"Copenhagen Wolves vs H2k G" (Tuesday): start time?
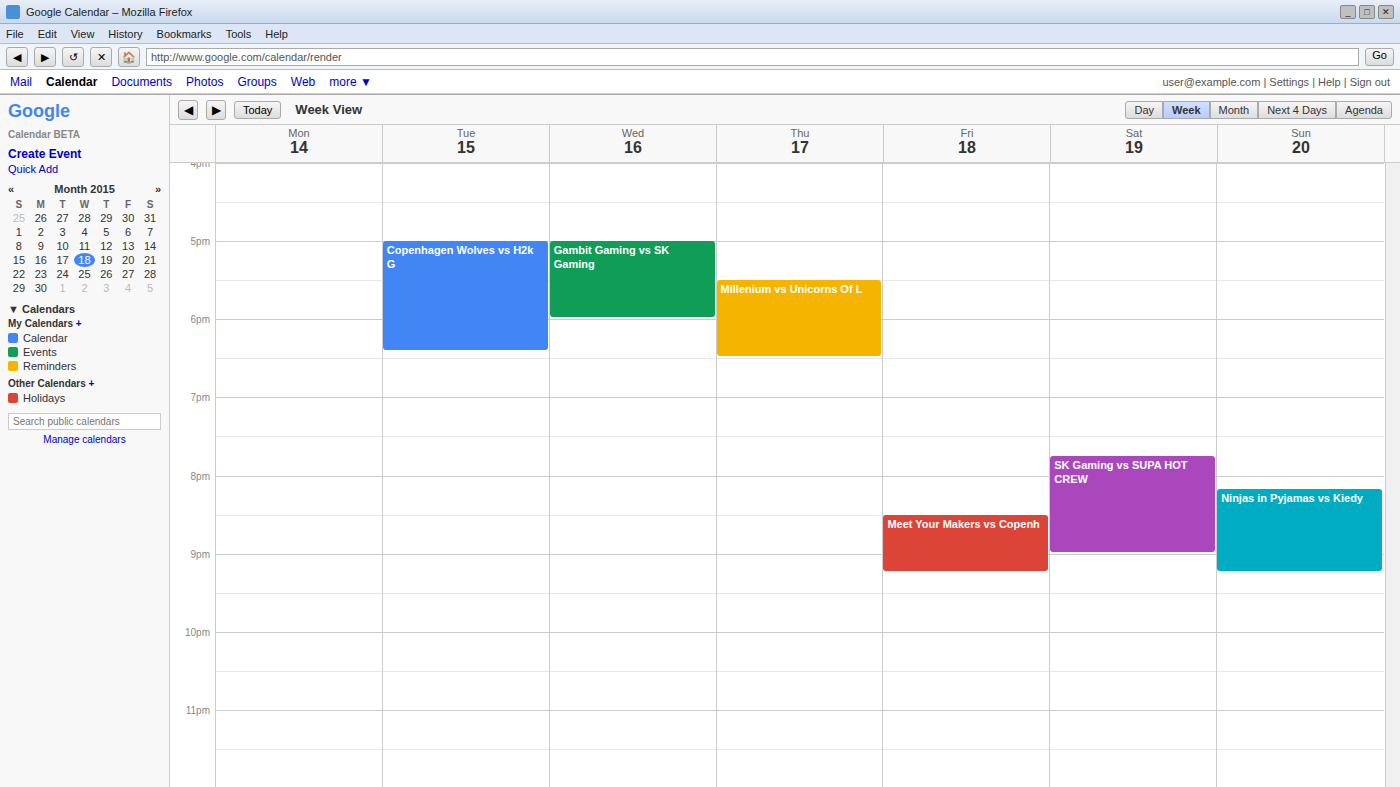
5:00 PM